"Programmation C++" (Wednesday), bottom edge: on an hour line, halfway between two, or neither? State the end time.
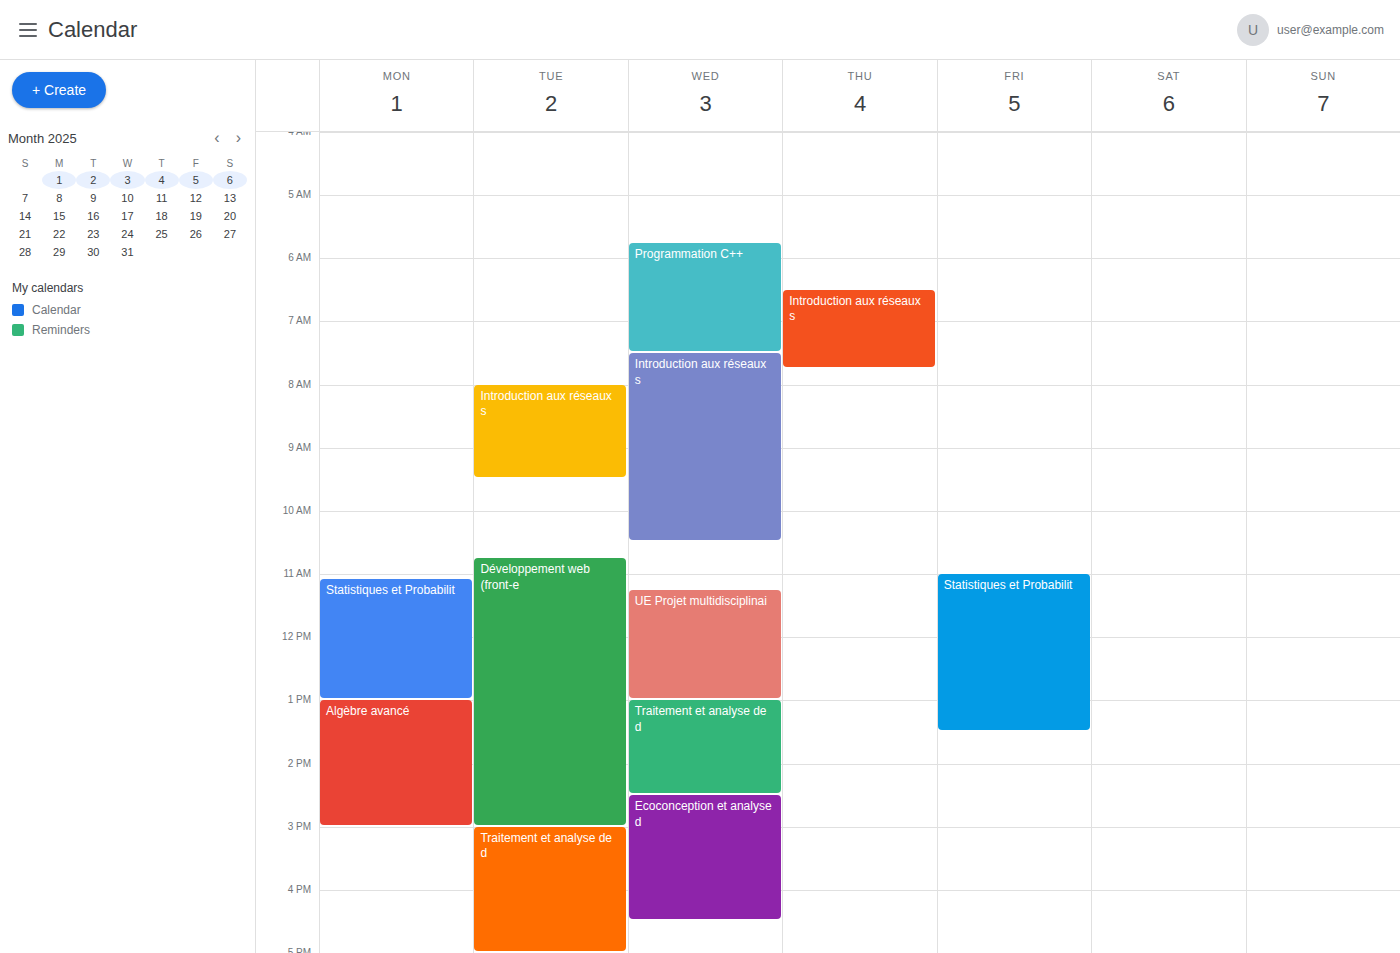
7:30 AM -- halfway between the 7 AM and 8 AM lines.